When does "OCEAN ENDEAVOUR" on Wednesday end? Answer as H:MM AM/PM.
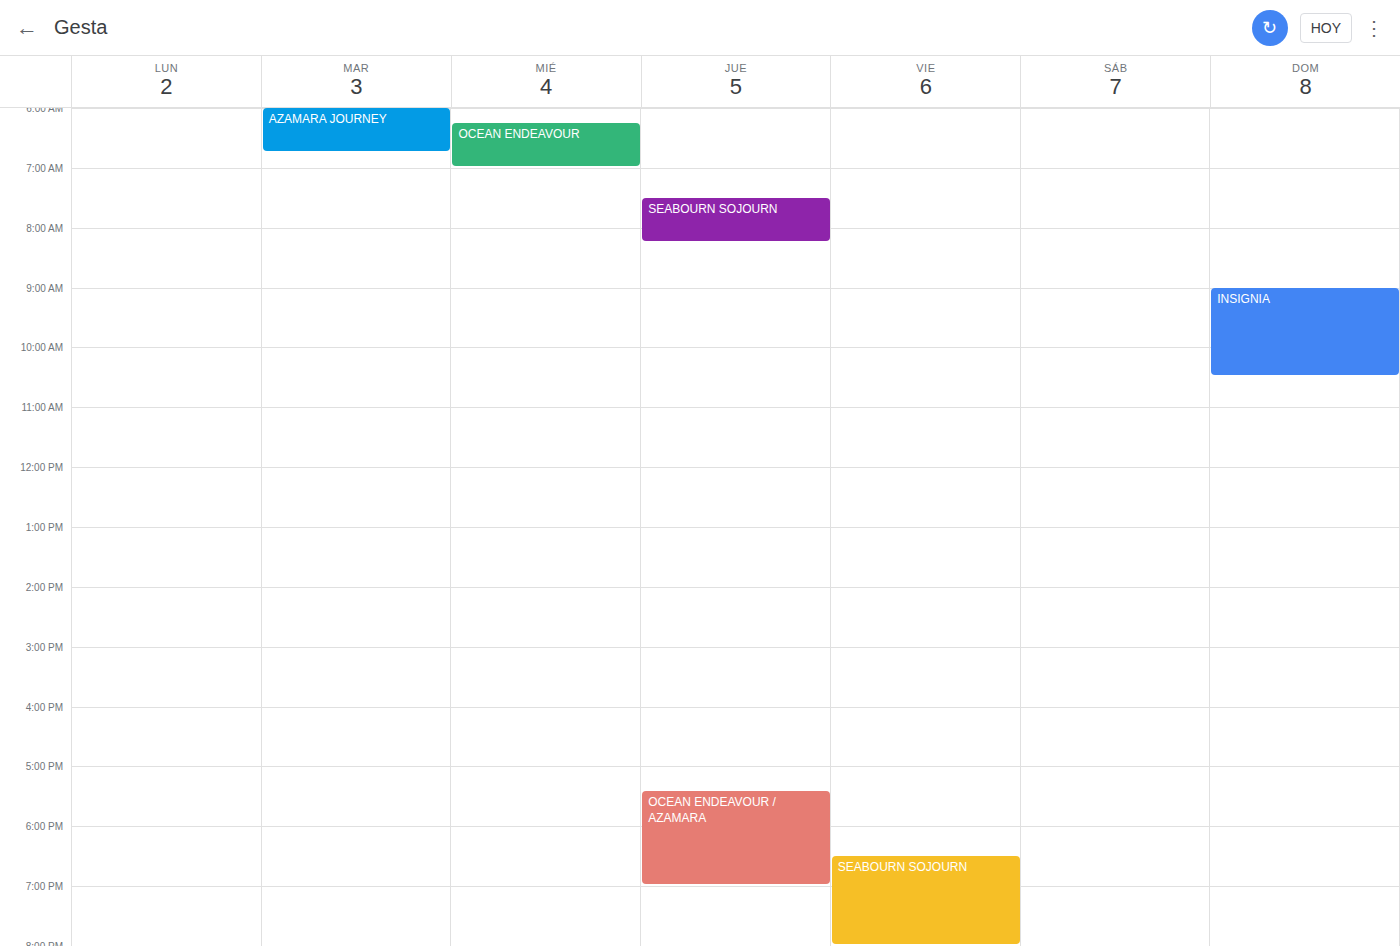
7:00 AM